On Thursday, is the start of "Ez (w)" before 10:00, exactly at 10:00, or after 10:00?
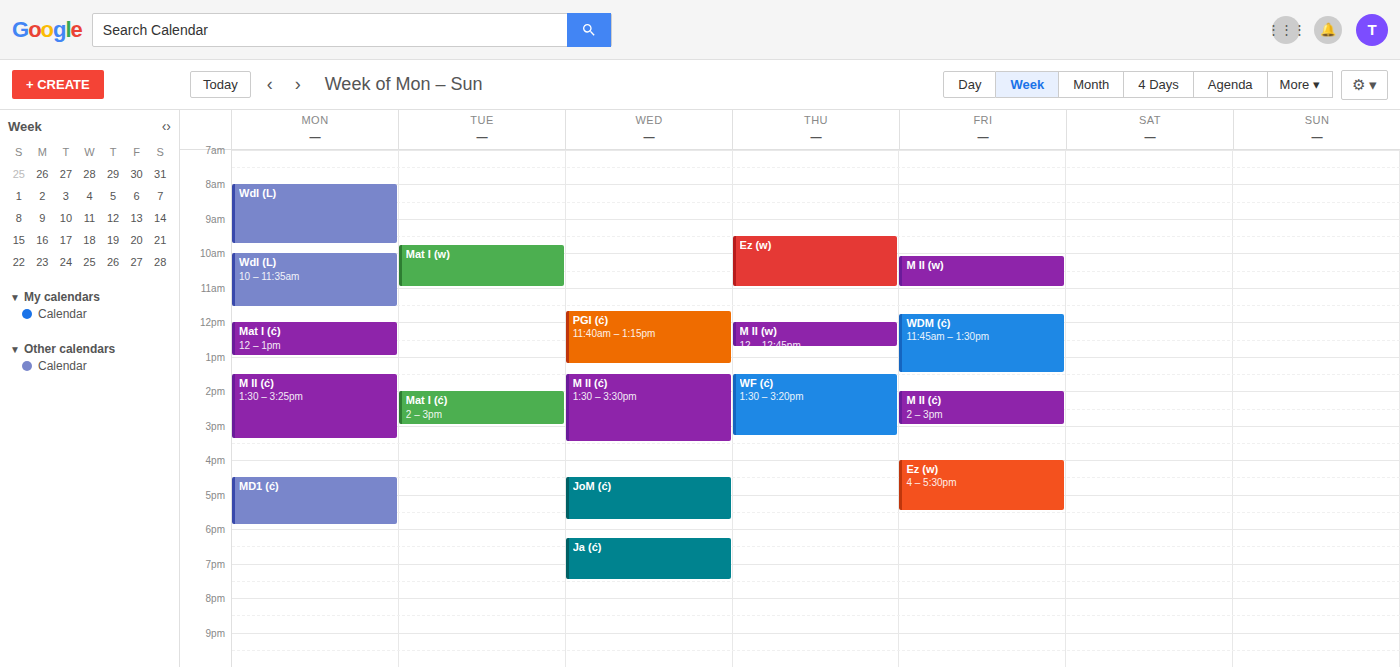
09:30 -- before 10:00, 30 minutes above the 10:00 line.